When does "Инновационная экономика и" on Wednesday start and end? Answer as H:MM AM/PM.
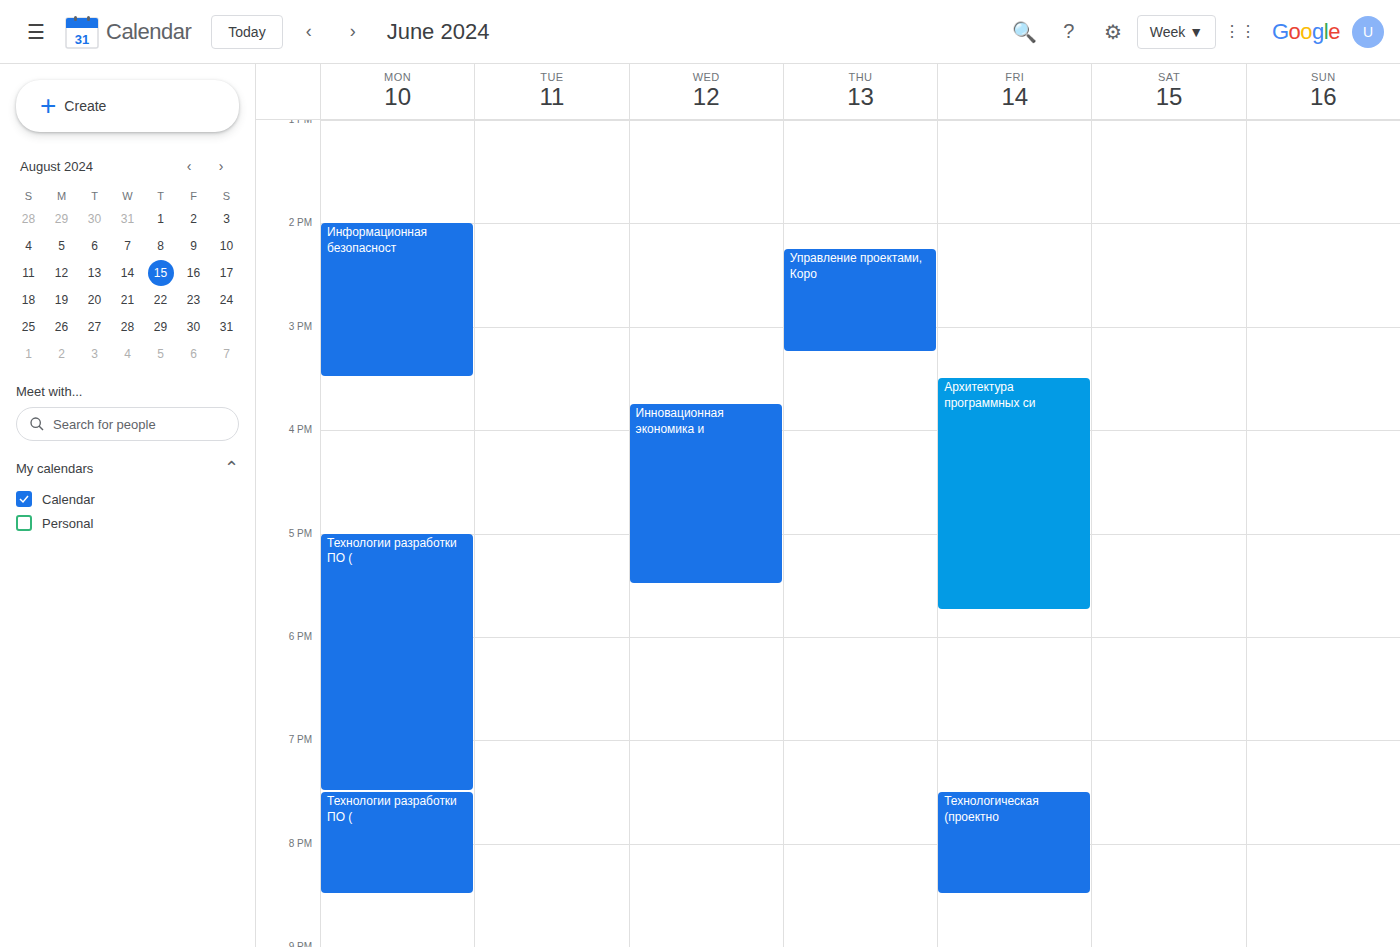
3:45 PM to 5:30 PM